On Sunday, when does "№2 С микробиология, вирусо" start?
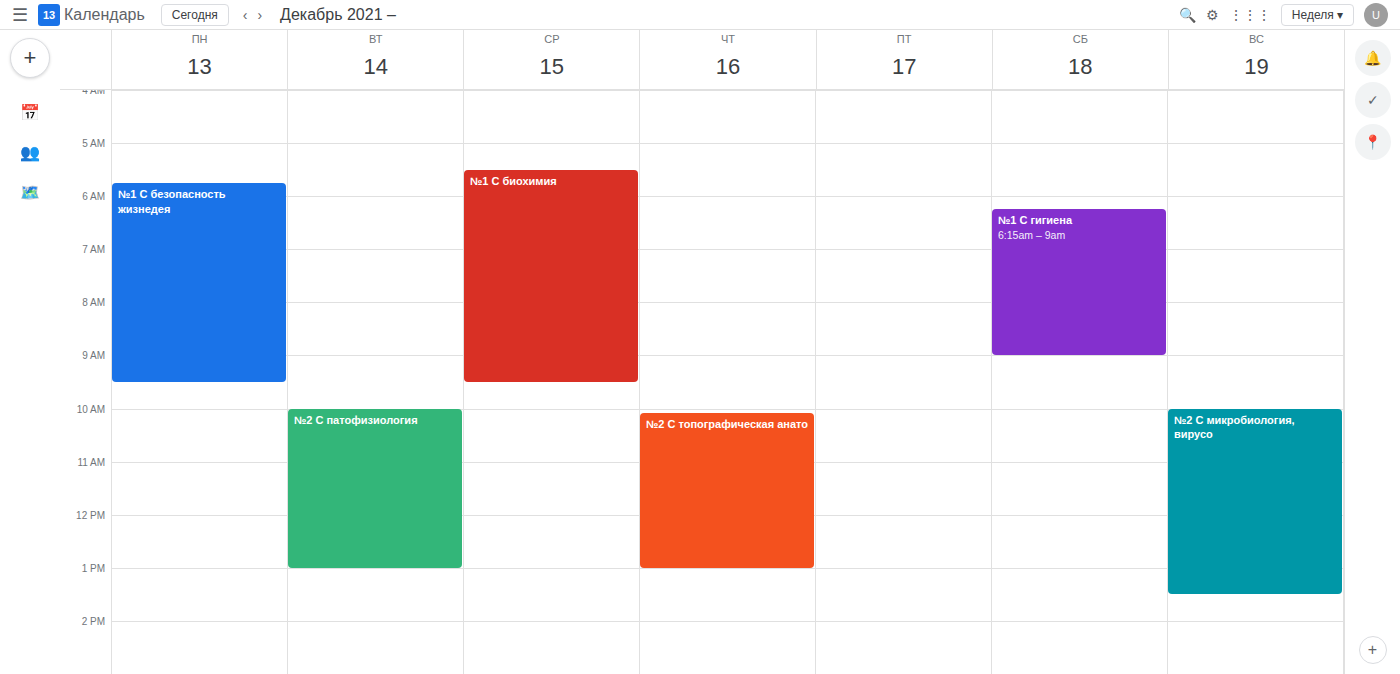
10:00 AM